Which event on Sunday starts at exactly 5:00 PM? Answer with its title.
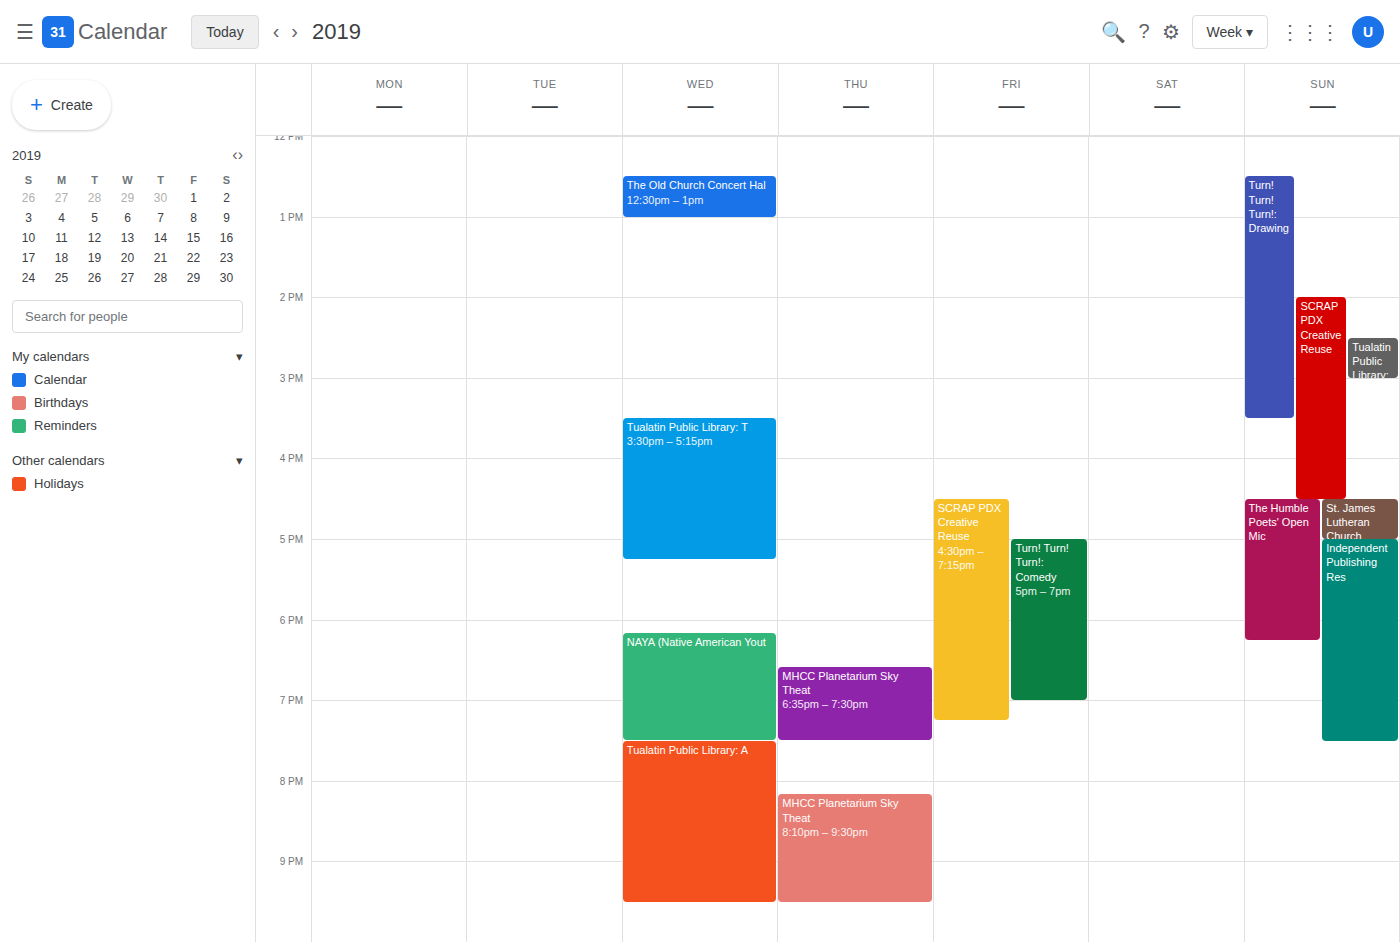
"Independent Publishing Res"